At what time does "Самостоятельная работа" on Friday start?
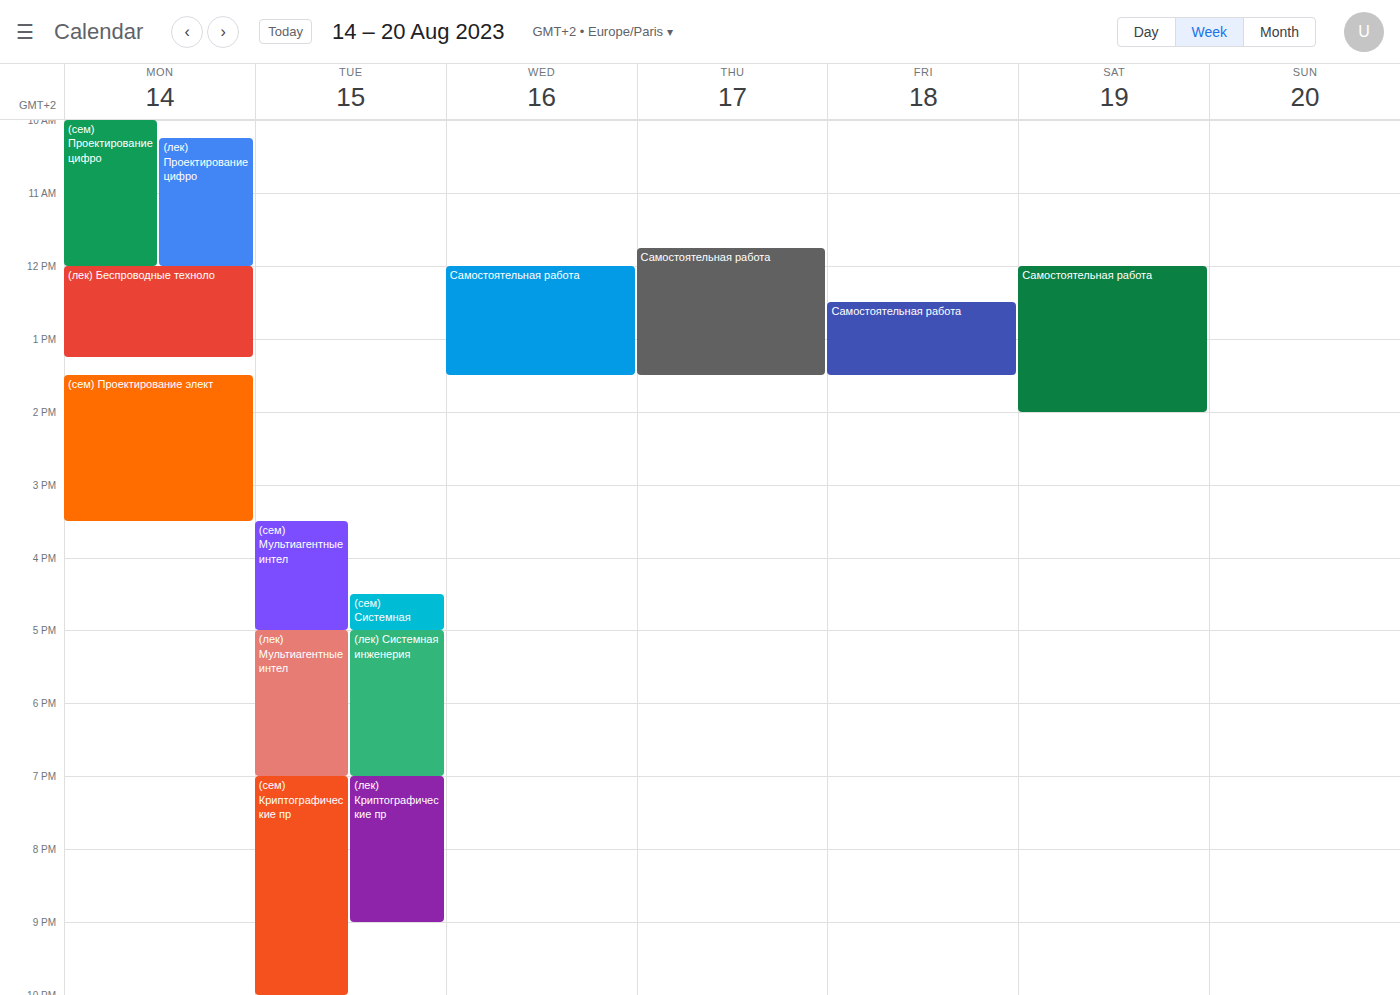
12:30 PM